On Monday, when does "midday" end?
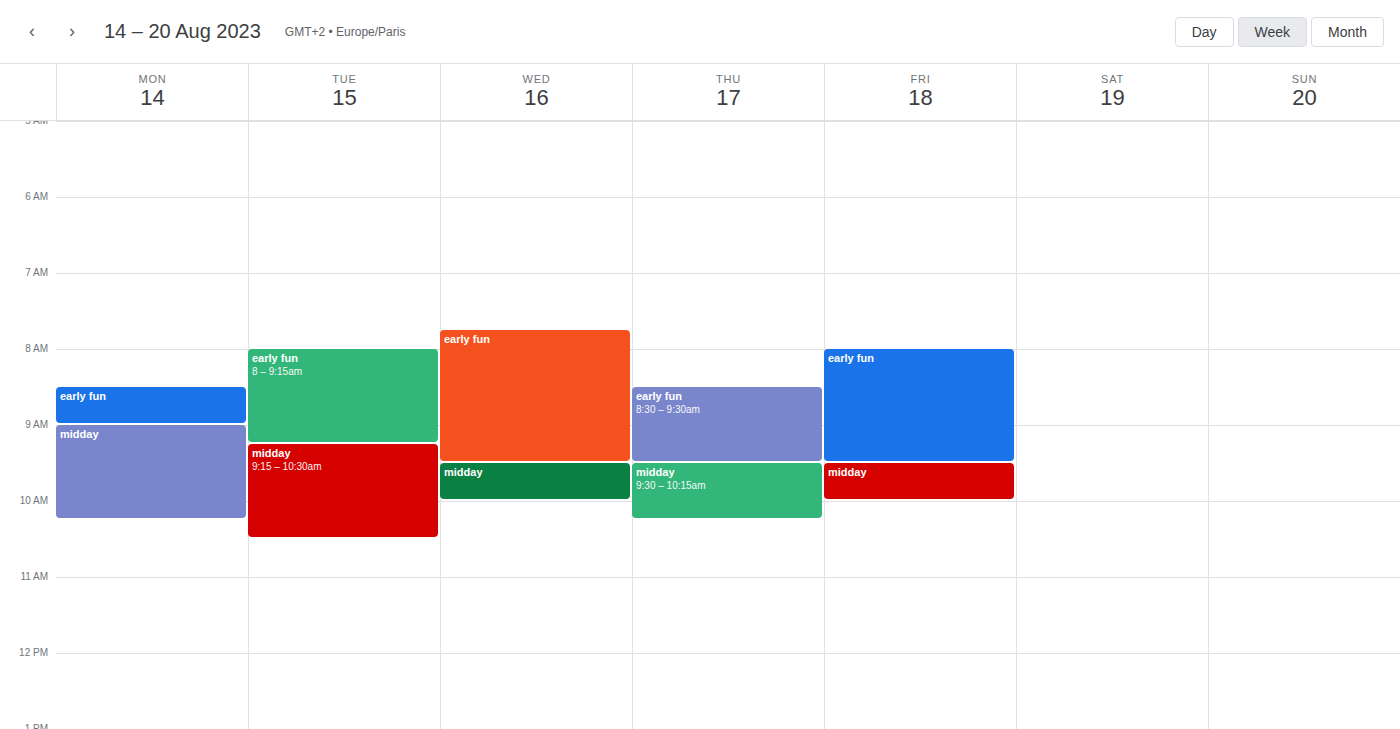
10:15 AM